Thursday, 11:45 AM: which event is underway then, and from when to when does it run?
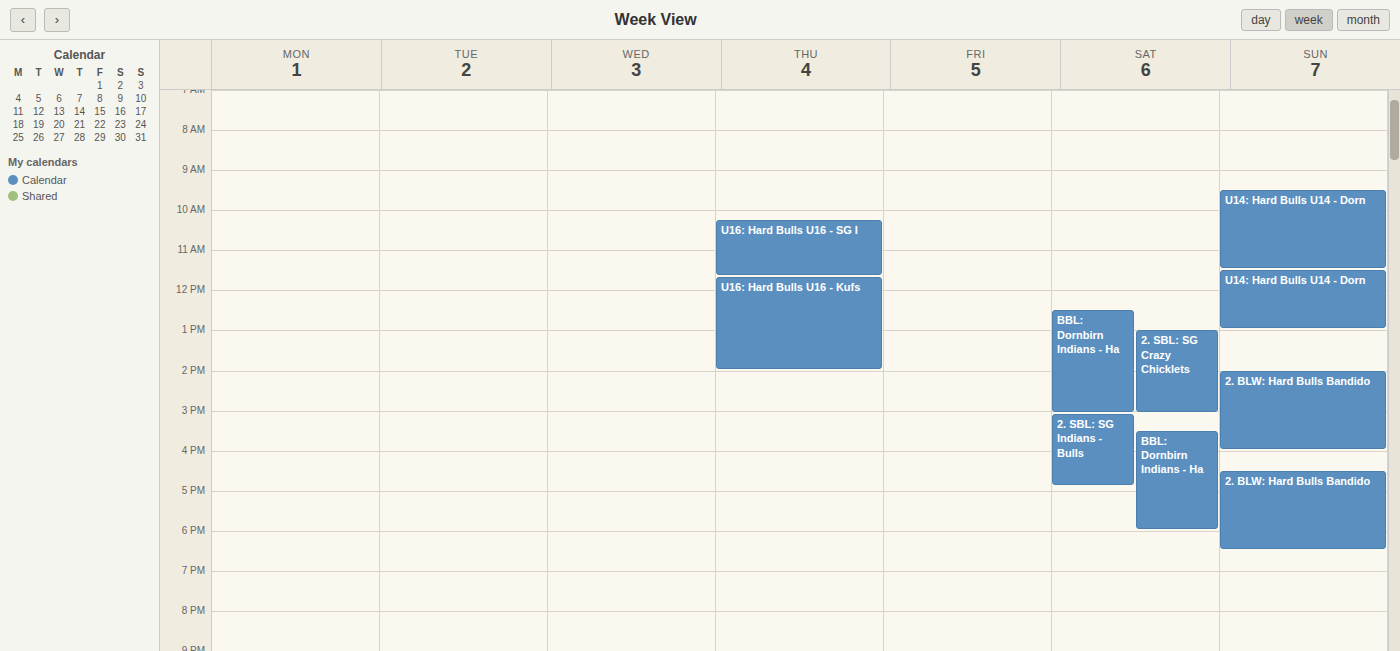
"U16: Hard Bulls U16 - Kufs", 11:40 AM to 2:00 PM